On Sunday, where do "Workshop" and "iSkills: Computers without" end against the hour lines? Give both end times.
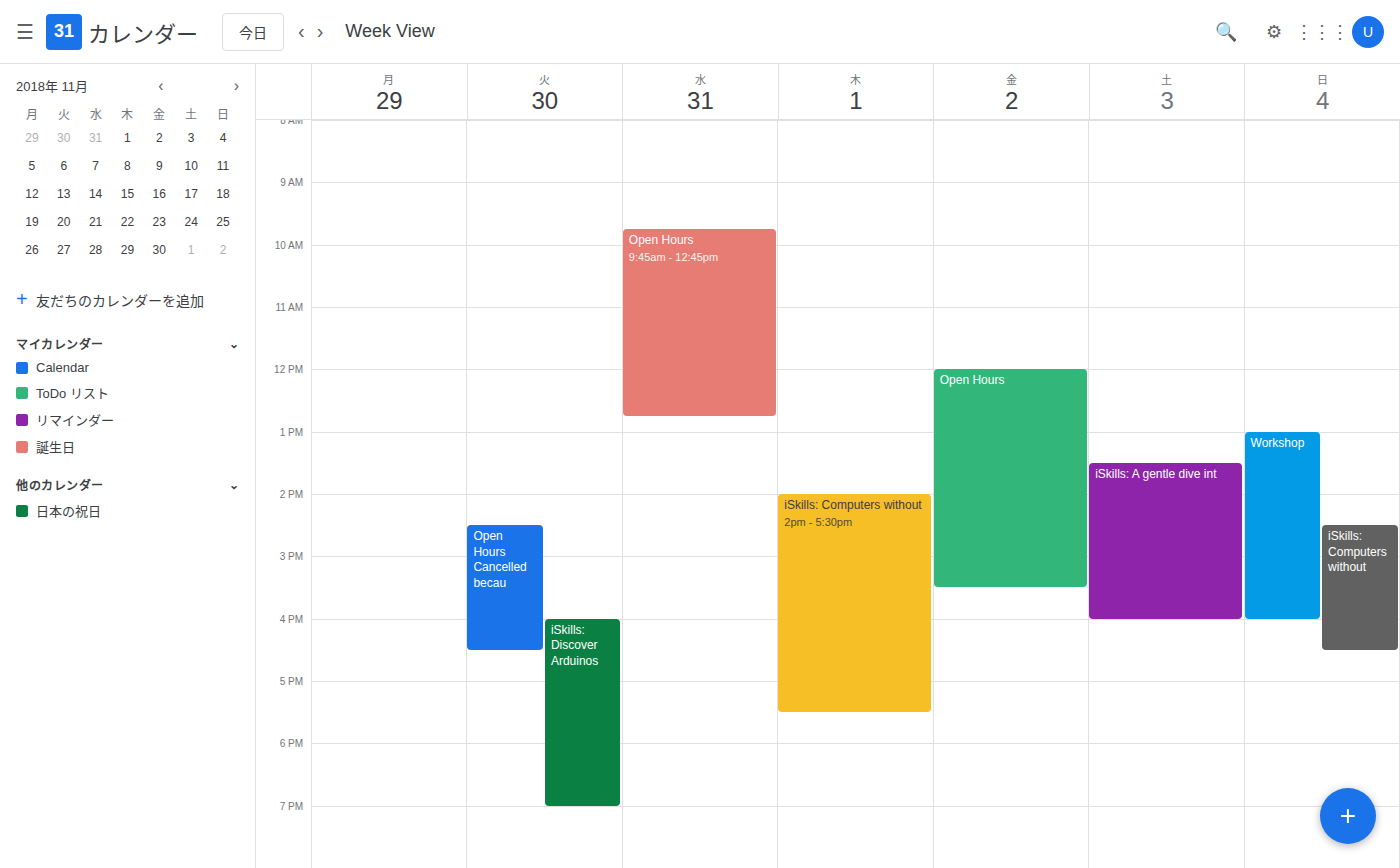
"Workshop": 4:00 PM, exactly on the 4 PM line. "iSkills: Computers without": 4:30 PM, halfway between the 4 PM and 5 PM lines.